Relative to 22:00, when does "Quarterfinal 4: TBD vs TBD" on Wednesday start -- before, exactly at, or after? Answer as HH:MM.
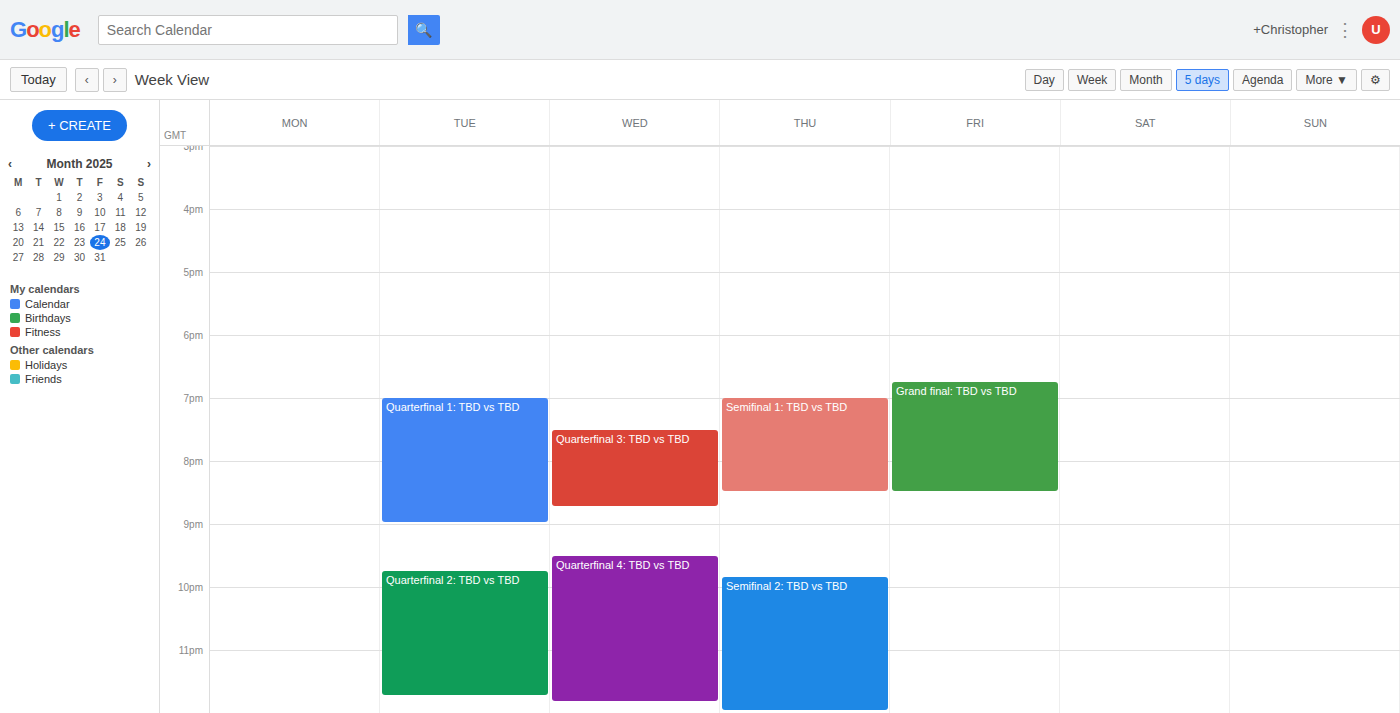
21:30 -- before 22:00, 30 minutes above the 22:00 line.